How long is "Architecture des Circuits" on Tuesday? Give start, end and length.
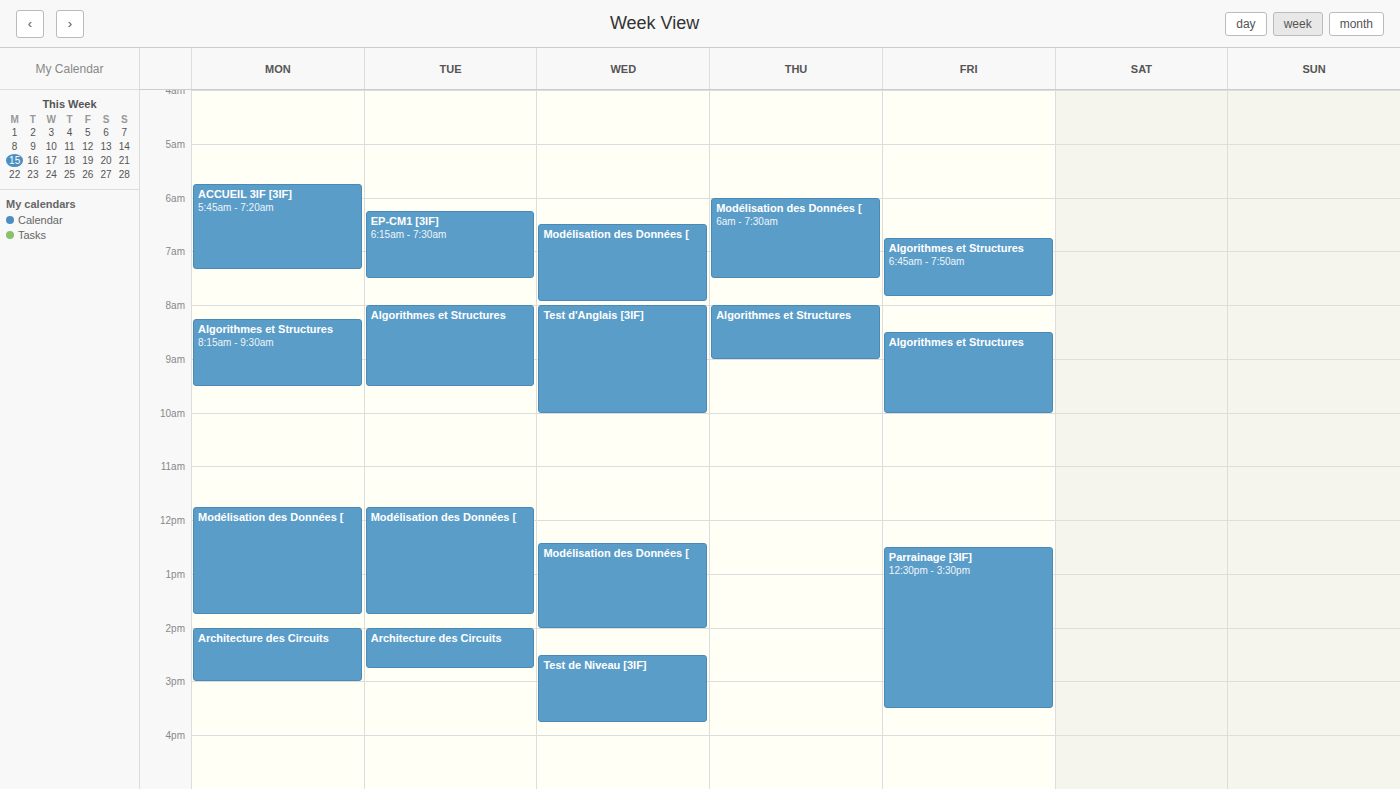
2:00 PM to 2:45 PM, 45 minutes